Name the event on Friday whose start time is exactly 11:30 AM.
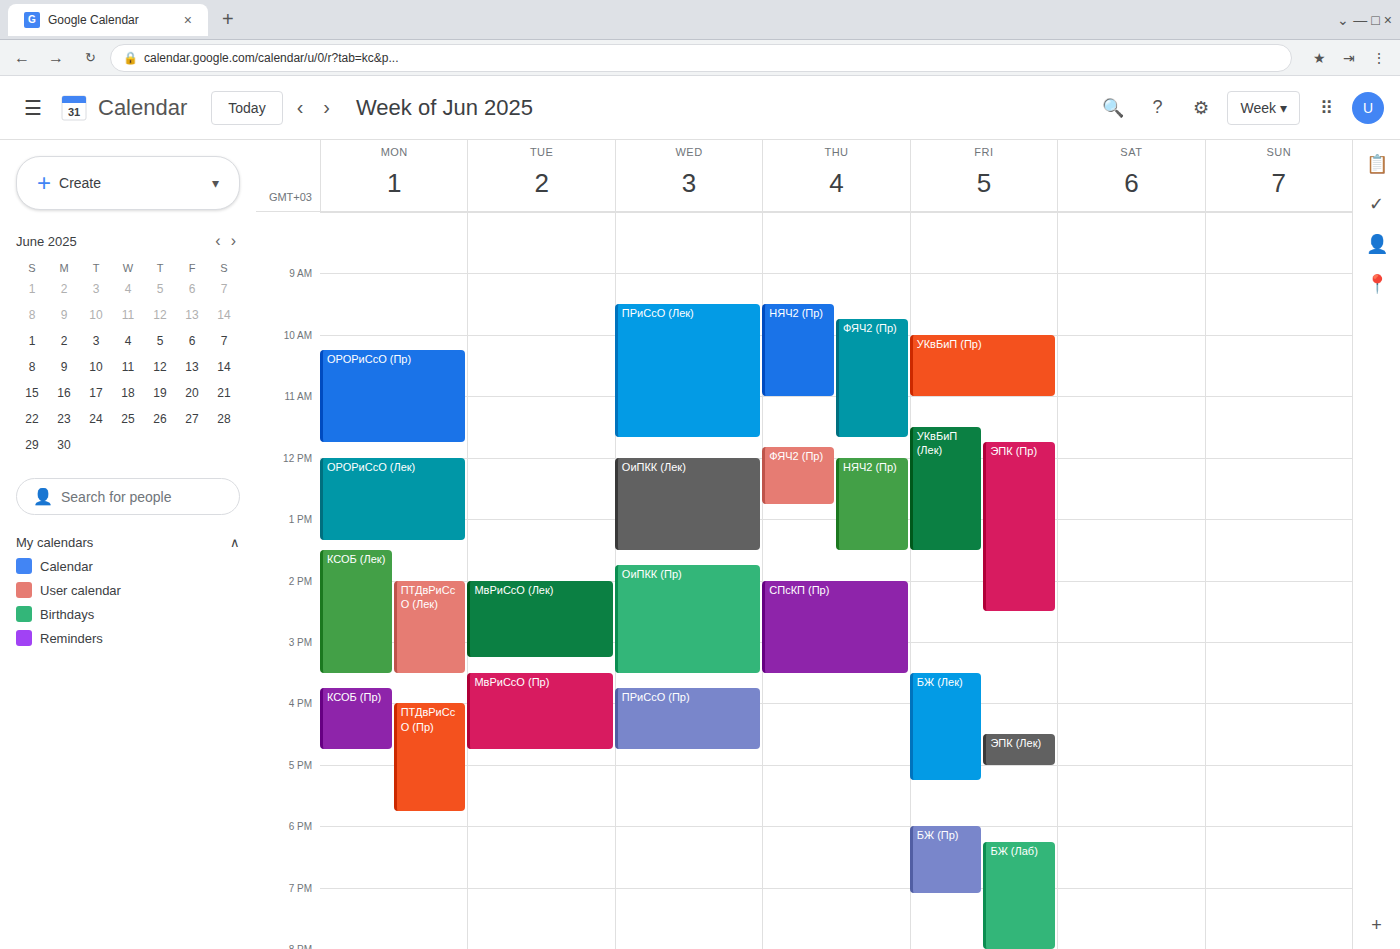
"УКвБиП (Лек)"